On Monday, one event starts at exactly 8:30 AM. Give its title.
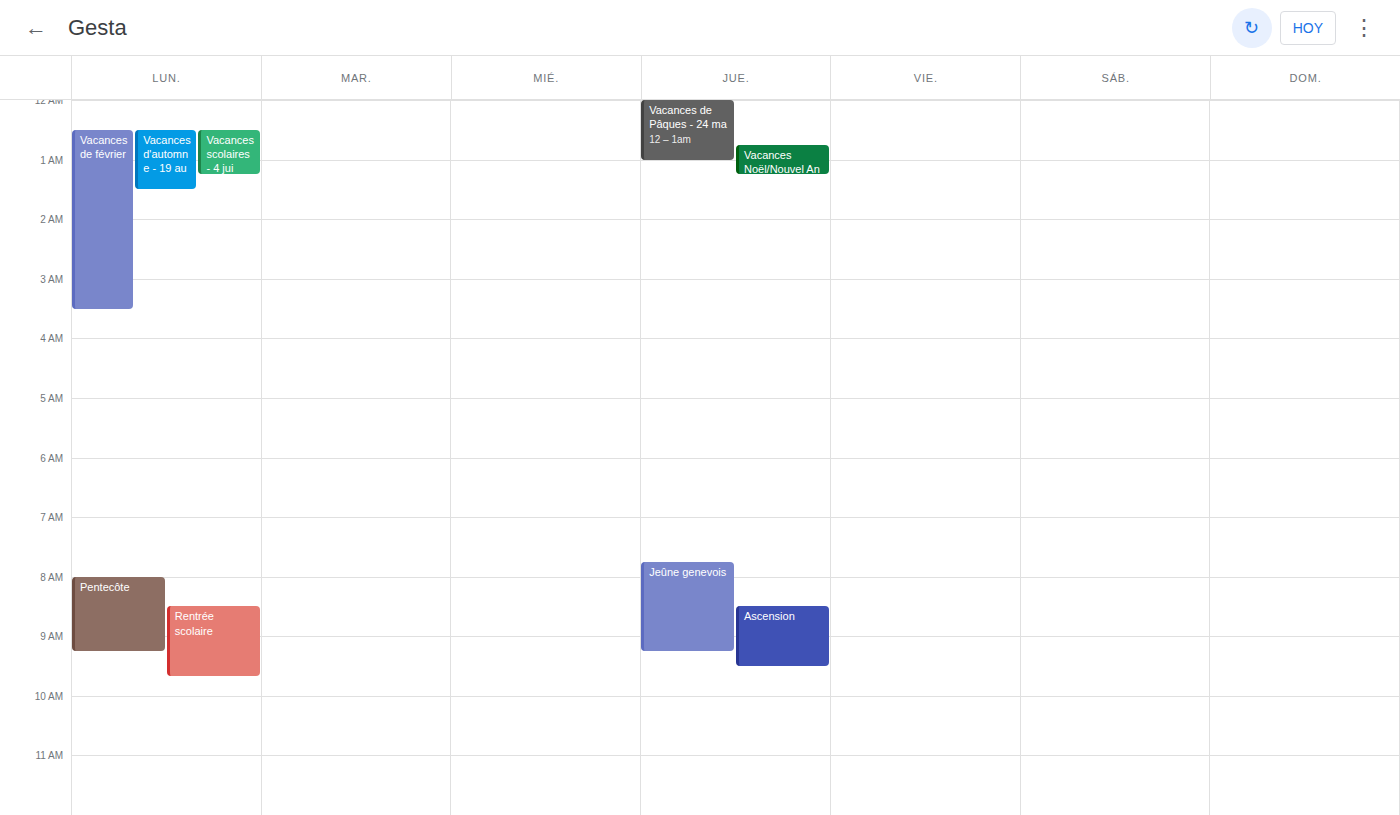
"Rentrée scolaire"